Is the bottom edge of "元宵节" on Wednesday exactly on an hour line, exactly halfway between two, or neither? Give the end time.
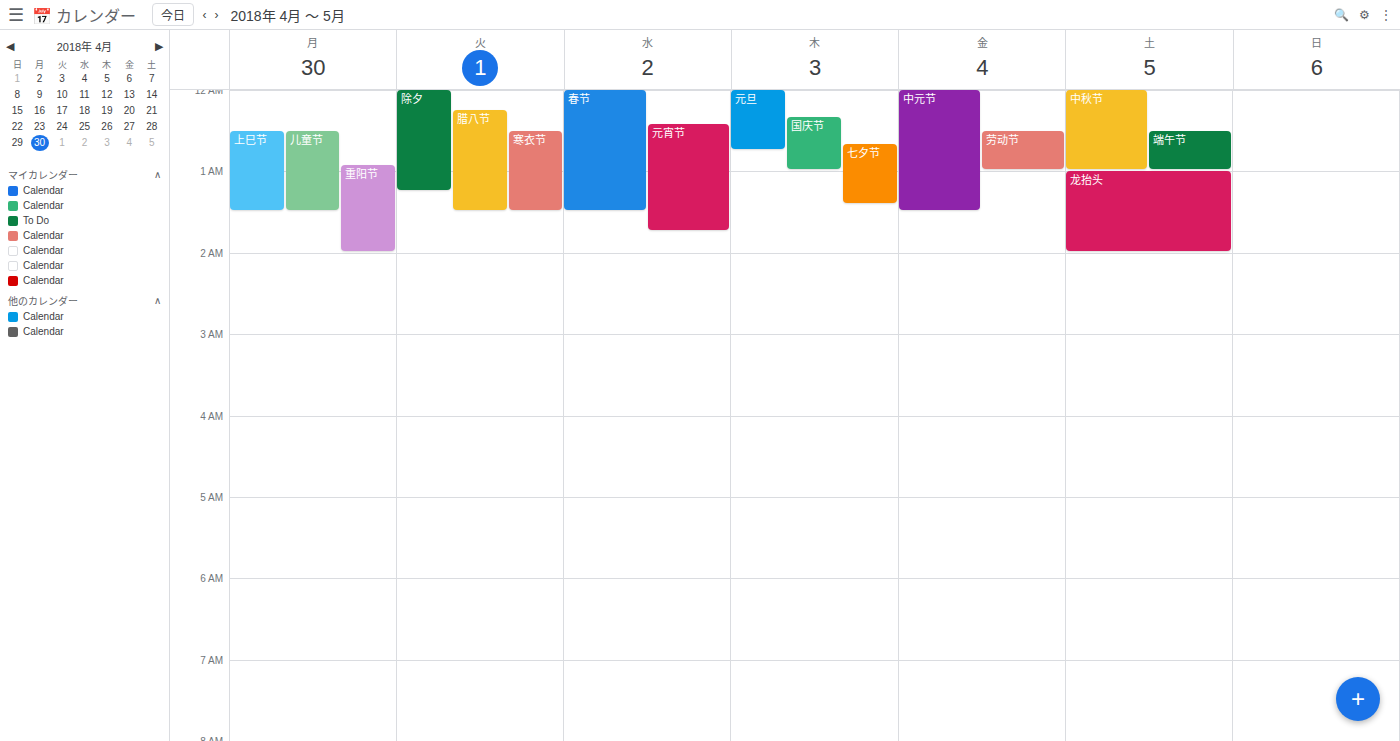
1:45 AM -- neither: three quarters of the way from the 1 AM line to the 2 AM line.